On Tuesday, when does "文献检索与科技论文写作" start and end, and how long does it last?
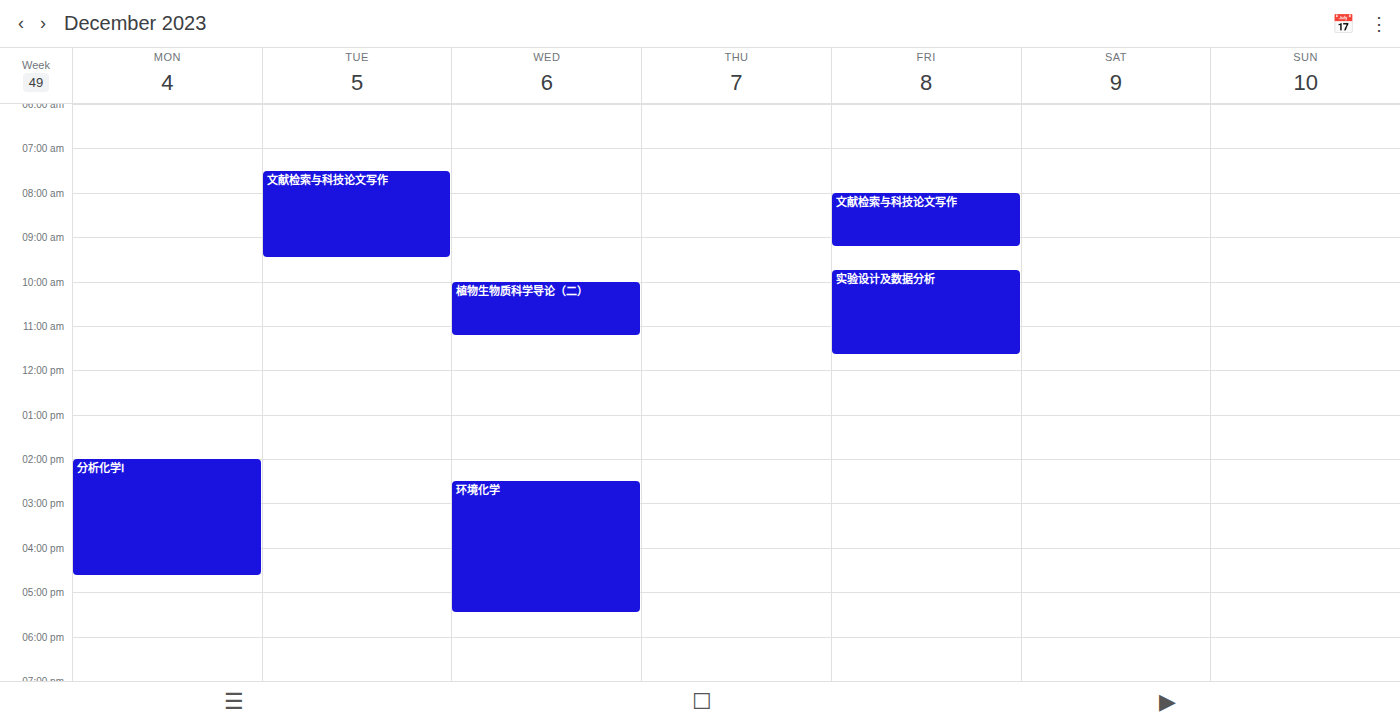
7:30 AM to 9:30 AM, 2 hours